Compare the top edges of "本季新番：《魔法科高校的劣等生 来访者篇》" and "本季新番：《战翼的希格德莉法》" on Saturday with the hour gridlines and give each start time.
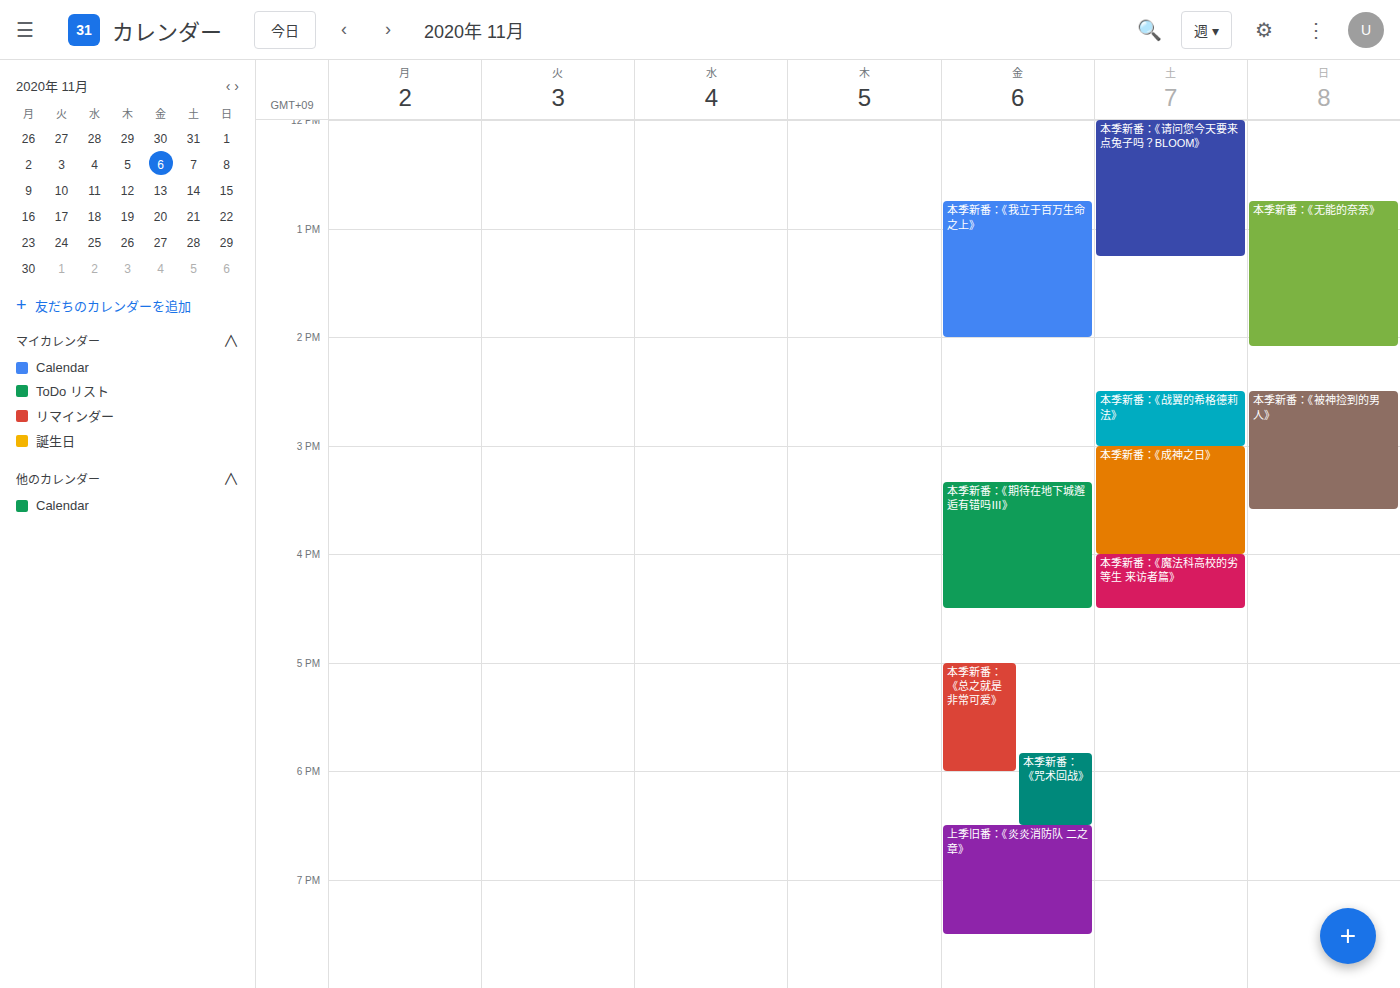
"本季新番：《魔法科高校的劣等生 来访者篇》": 4:00 PM, exactly on the 4 PM line. "本季新番：《战翼的希格德莉法》": 2:30 PM, halfway between the 2 PM and 3 PM lines.